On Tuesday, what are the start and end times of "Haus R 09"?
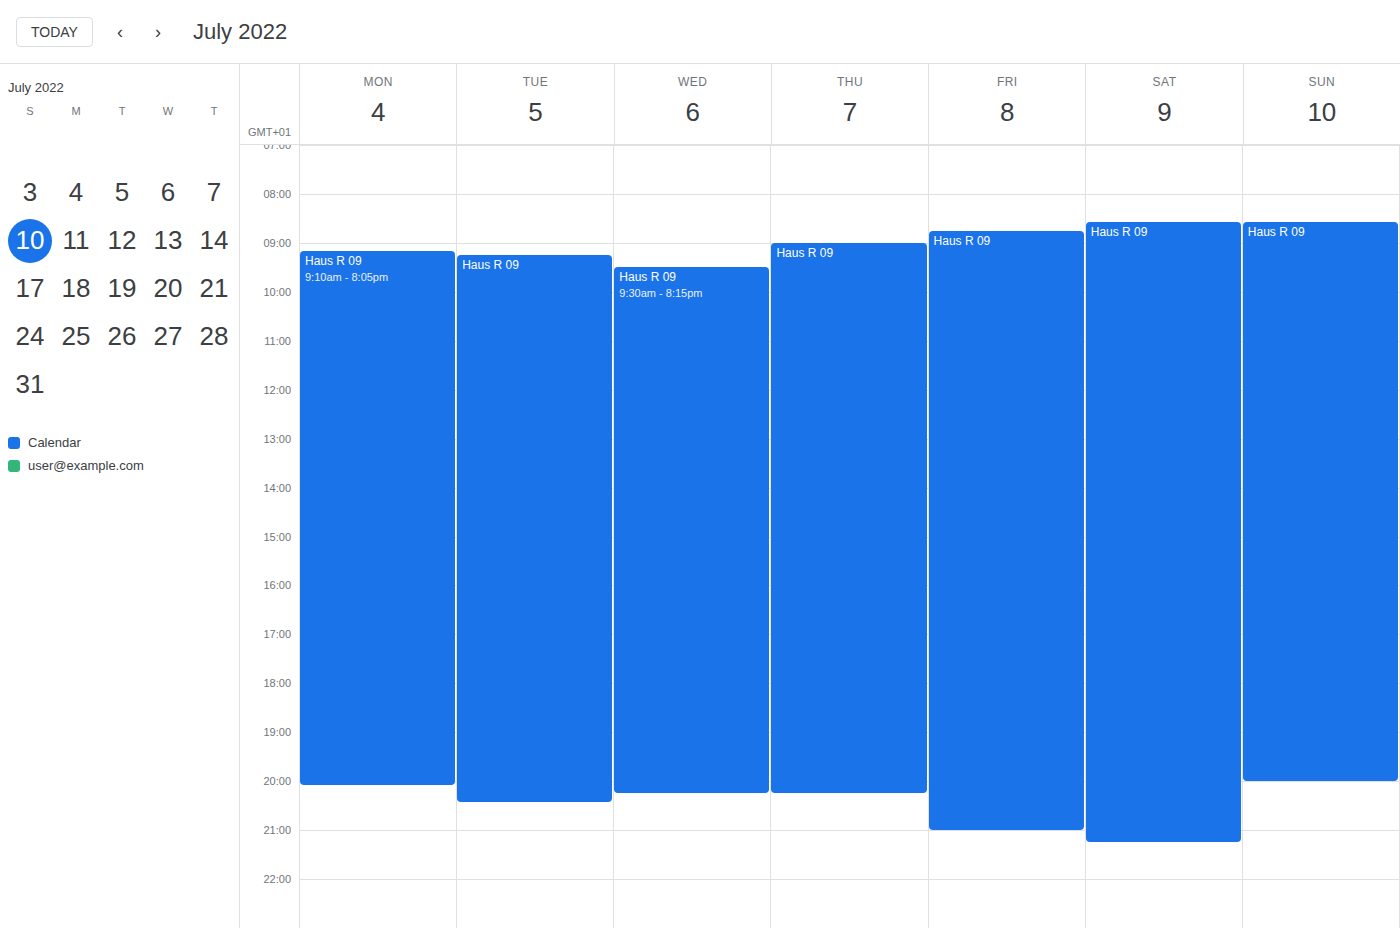
09:15 to 20:25